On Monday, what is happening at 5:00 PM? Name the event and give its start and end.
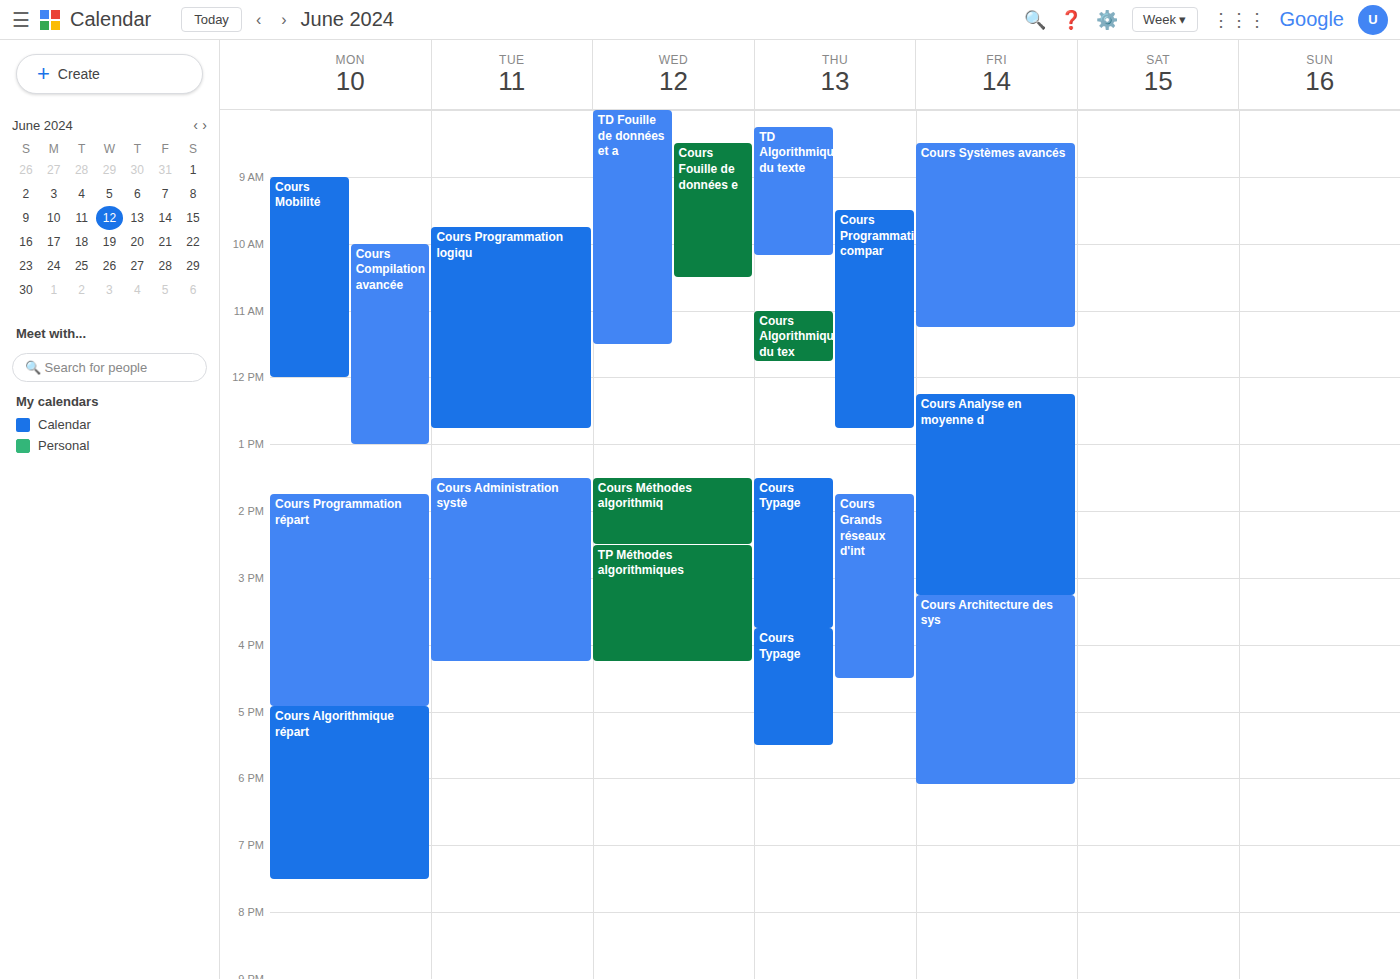
"Cours Algorithmique répart", 4:55 PM to 7:30 PM